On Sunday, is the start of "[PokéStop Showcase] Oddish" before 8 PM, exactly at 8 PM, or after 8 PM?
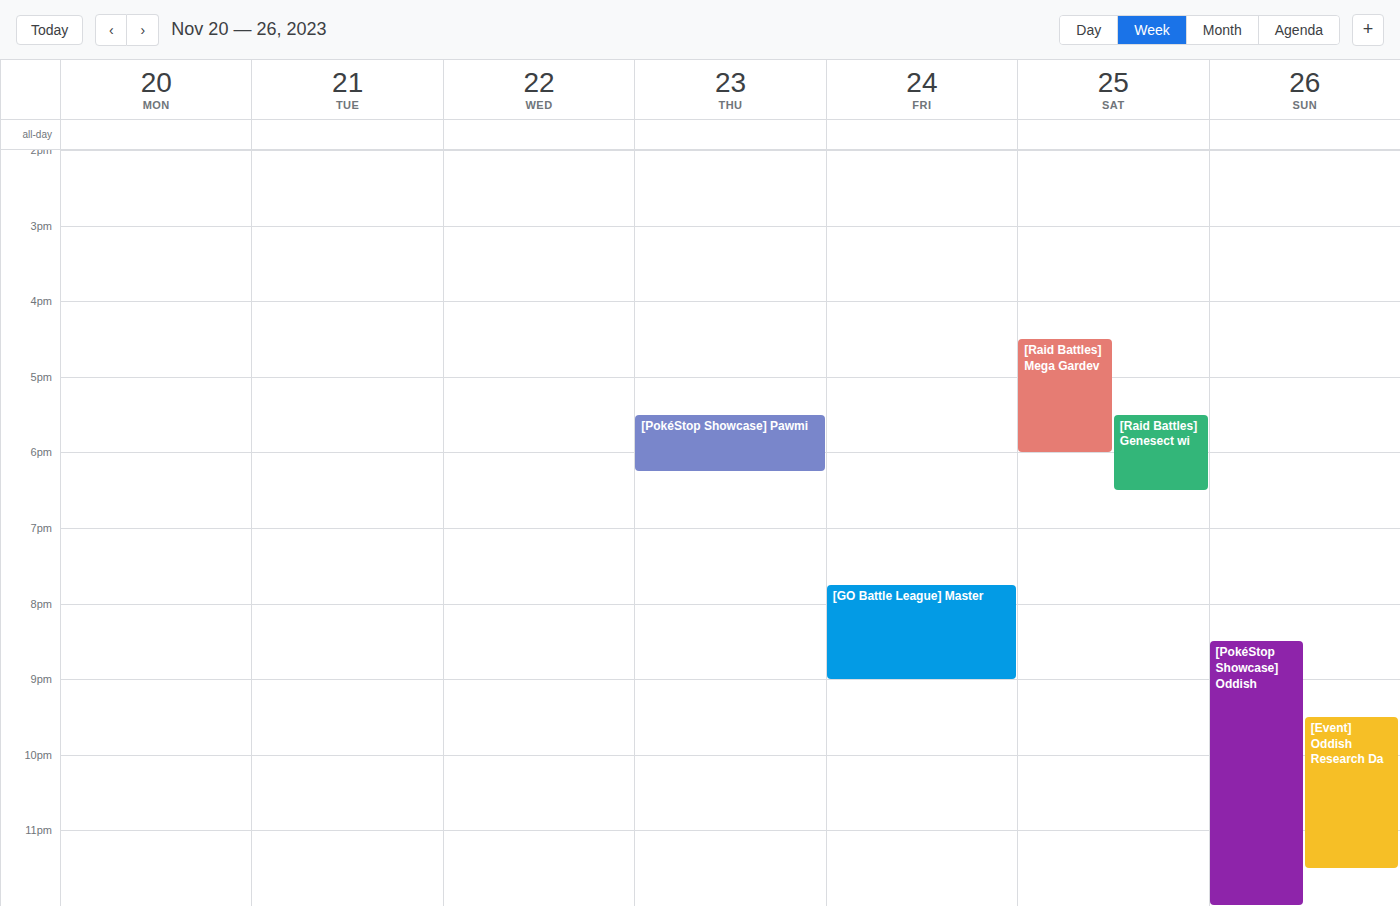
8:30 PM -- after 8 PM, 30 minutes below the 8 PM line.